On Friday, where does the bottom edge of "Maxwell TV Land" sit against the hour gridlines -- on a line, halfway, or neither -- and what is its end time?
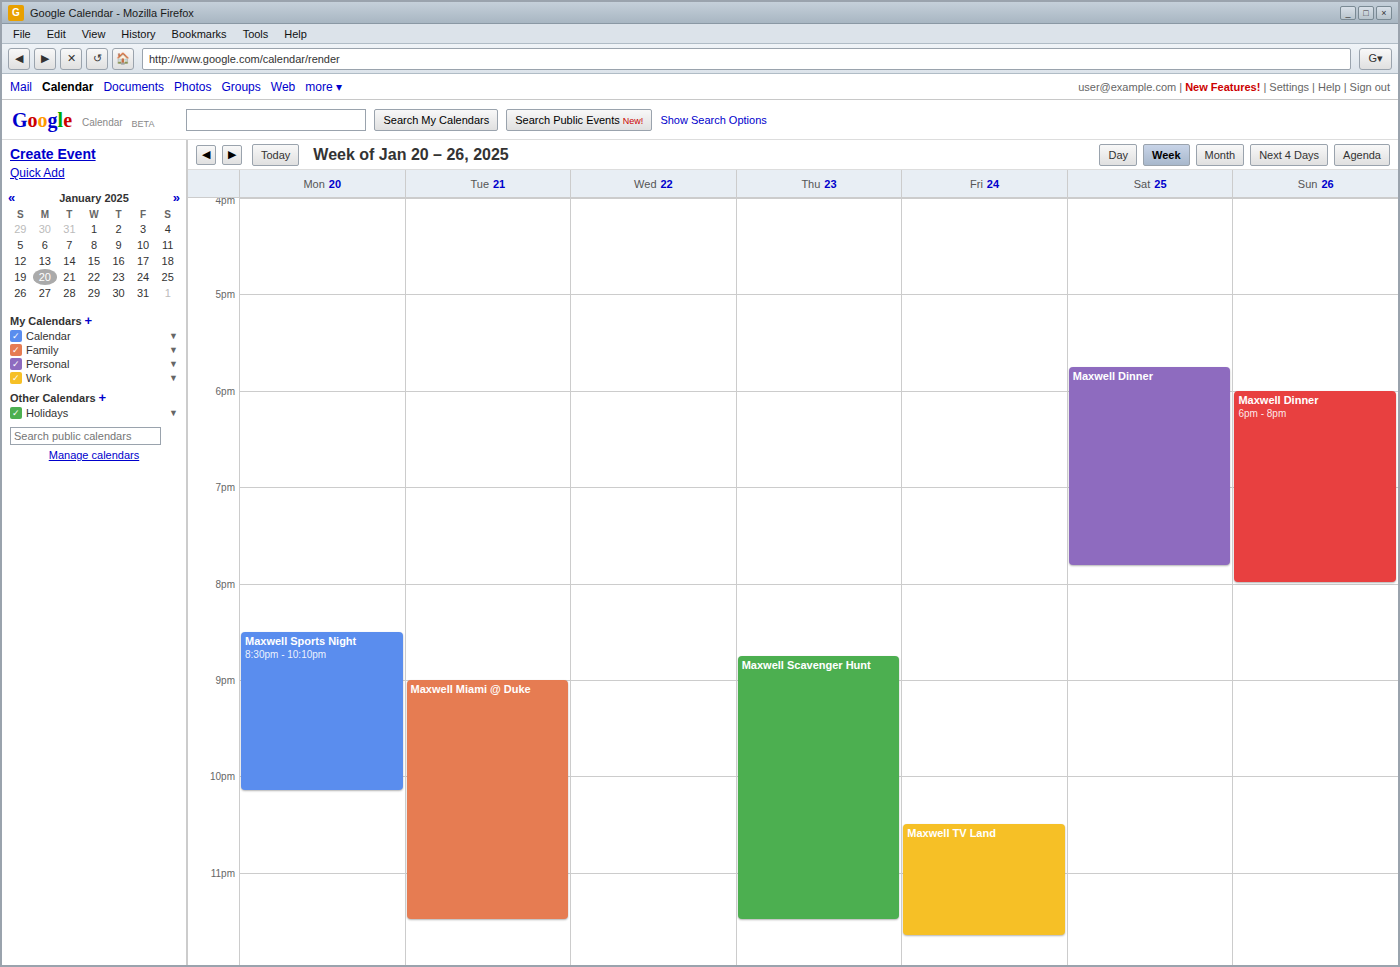
11:40 PM -- neither: 40 minutes below the 11 PM line and 20 minutes above the 12 AM line.